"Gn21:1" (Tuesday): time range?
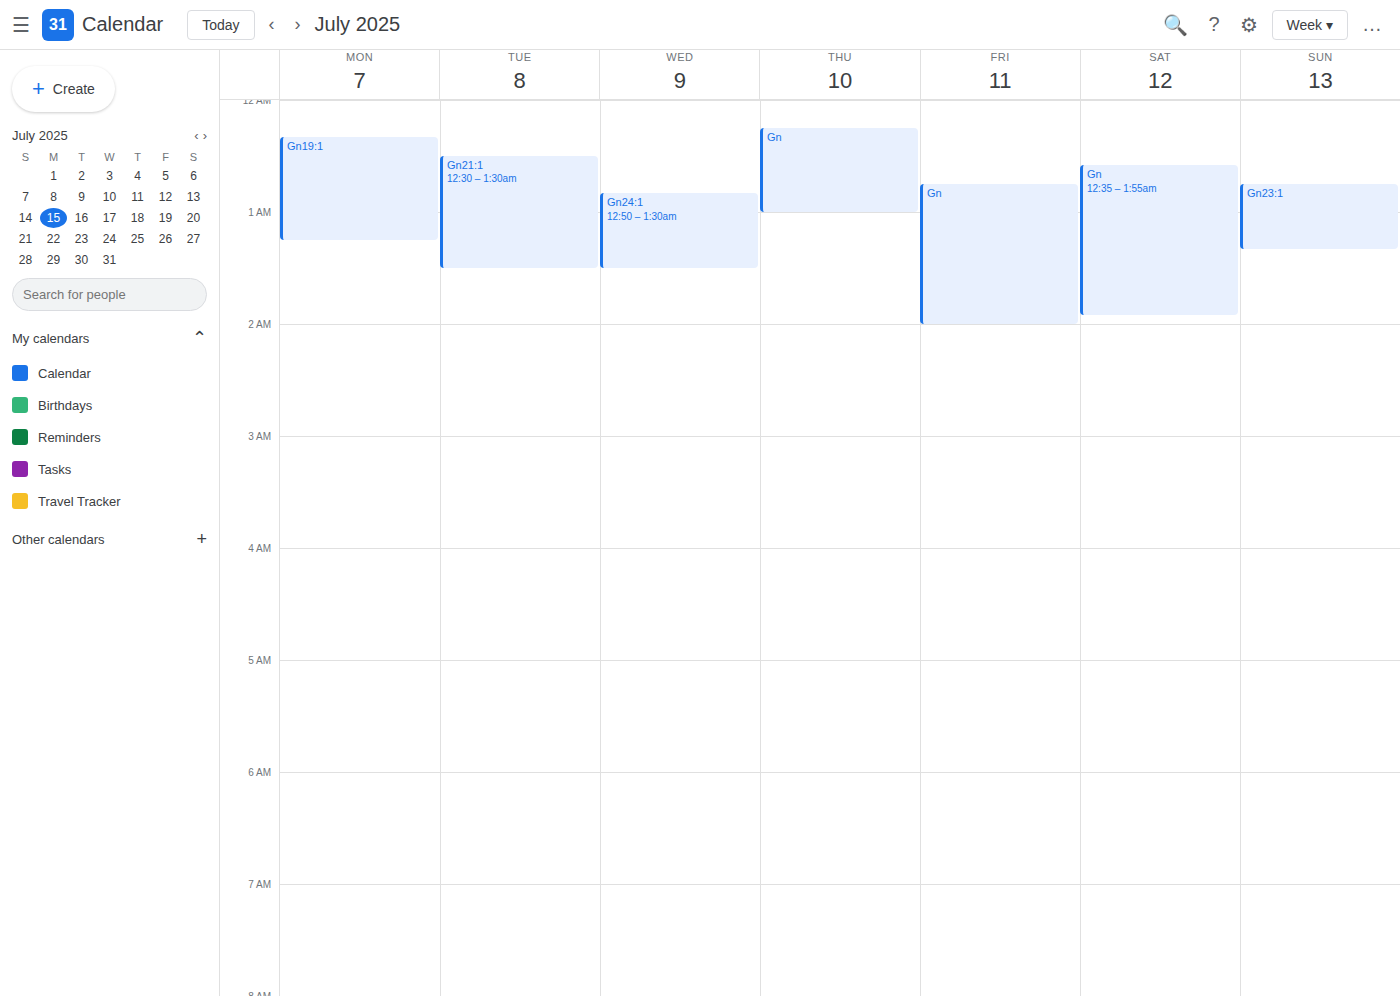
12:30 AM to 1:30 AM